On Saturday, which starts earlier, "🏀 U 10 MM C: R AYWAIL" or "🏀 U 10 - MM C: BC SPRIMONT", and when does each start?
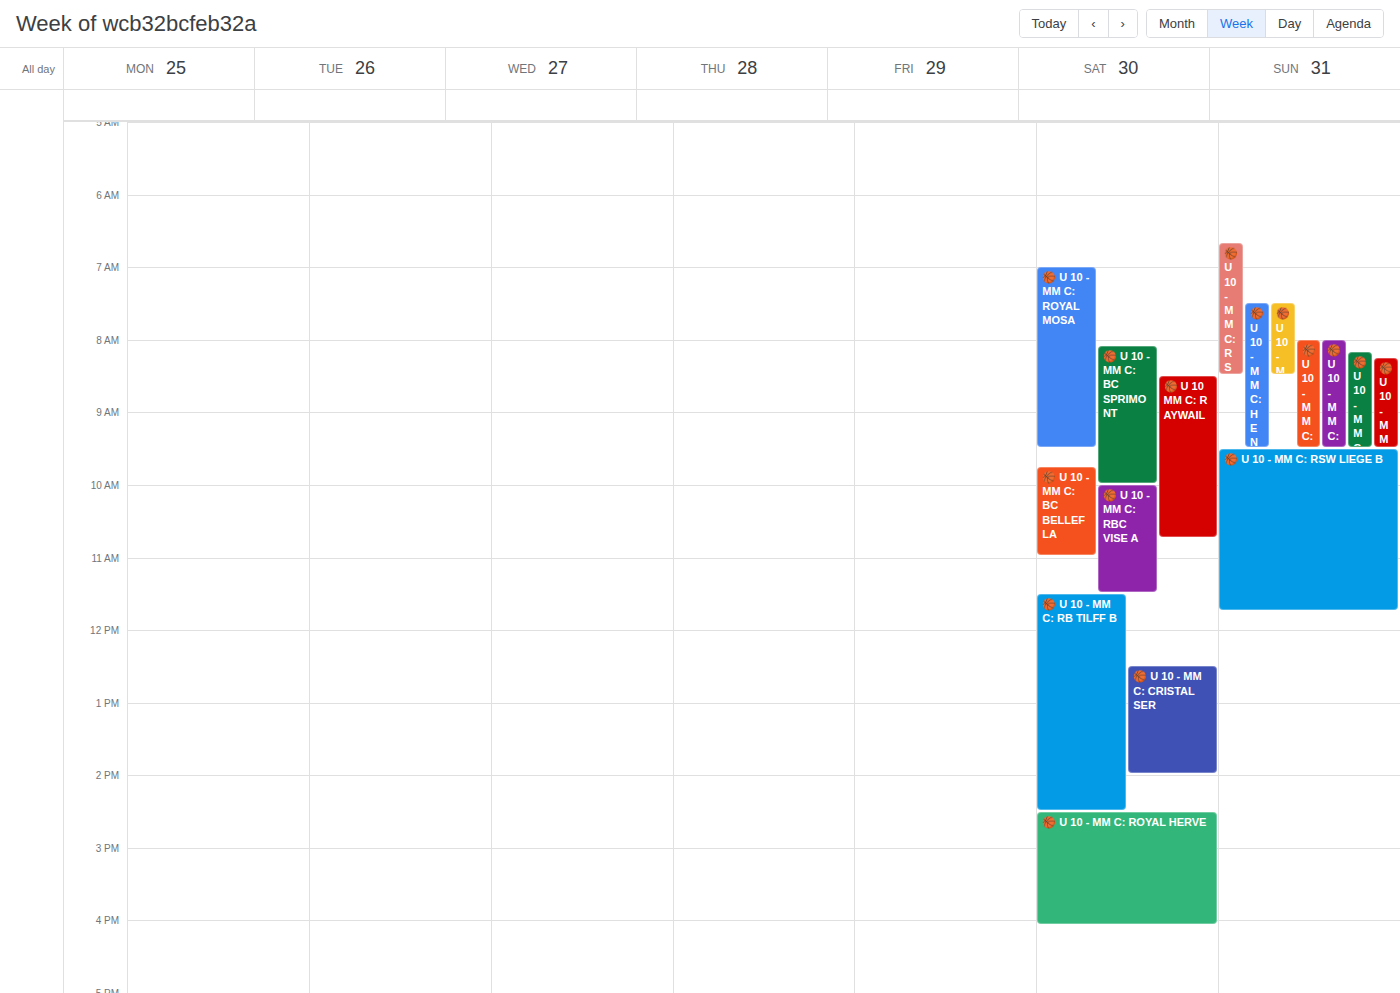
"🏀 U 10 - MM C: BC SPRIMONT" 8:05 AM; "🏀 U 10 MM C: R AYWAIL" 8:30 AM.